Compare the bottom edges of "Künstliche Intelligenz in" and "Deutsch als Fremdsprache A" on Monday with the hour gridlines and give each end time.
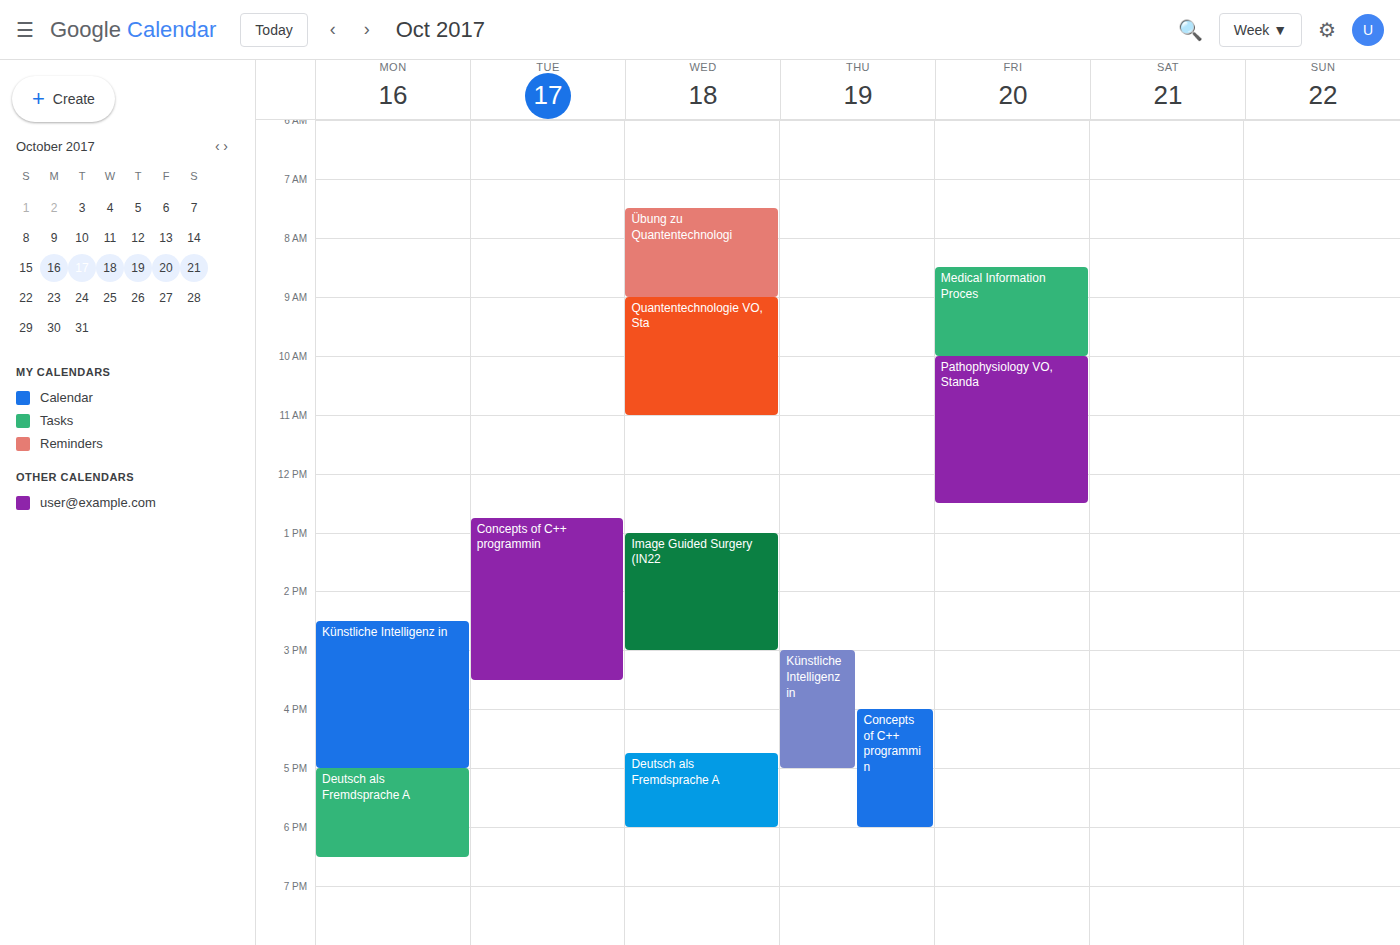
"Künstliche Intelligenz in": 5:00 PM, exactly on the 5 PM line. "Deutsch als Fremdsprache A": 6:30 PM, halfway between the 6 PM and 7 PM lines.